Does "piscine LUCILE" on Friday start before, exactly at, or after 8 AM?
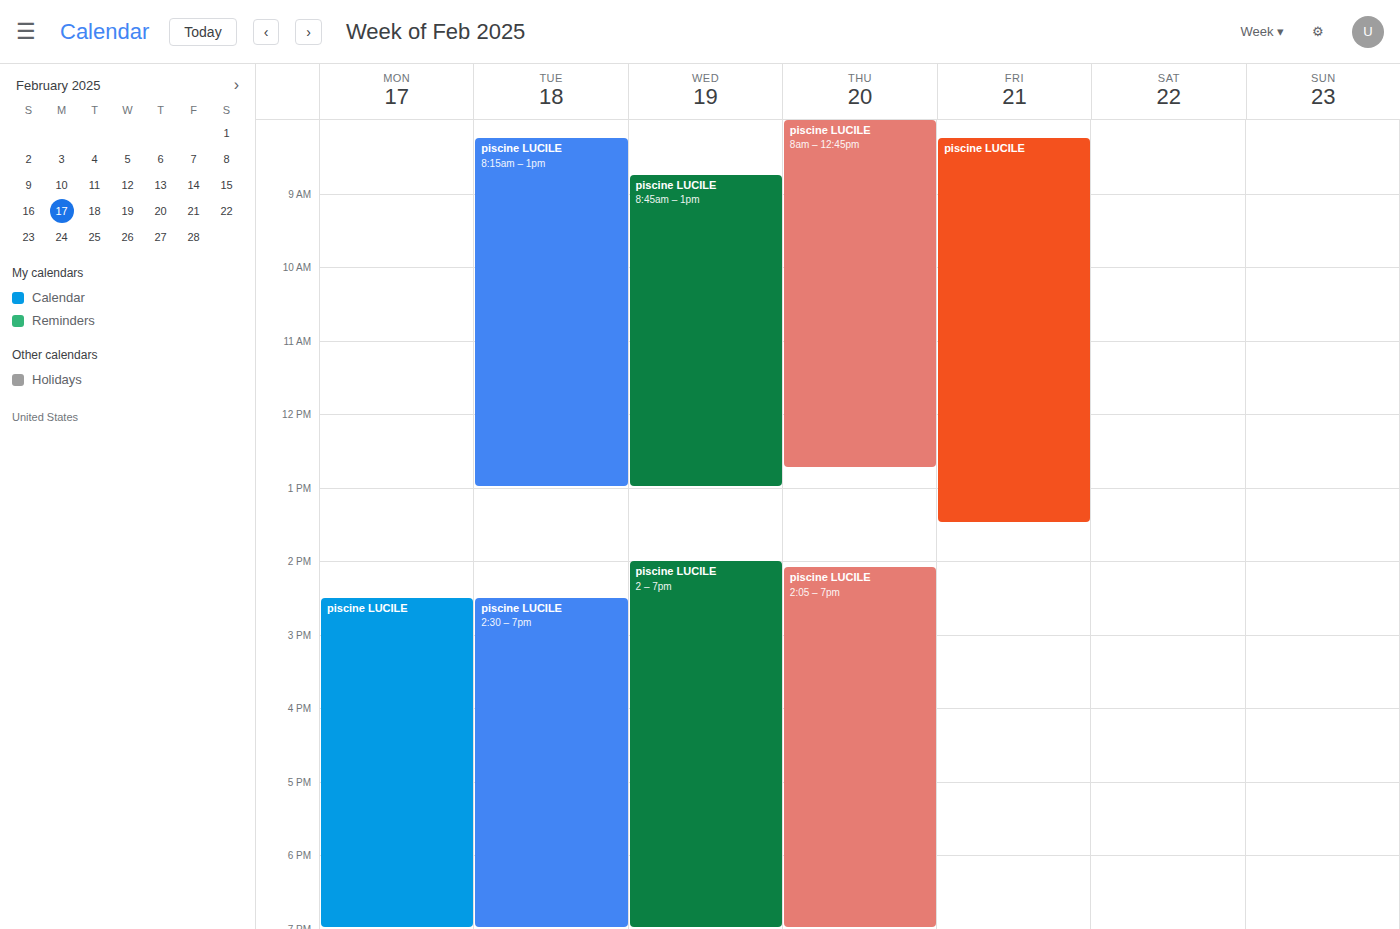
8:15 AM -- after 8 AM, 15 minutes below the 8 AM line.